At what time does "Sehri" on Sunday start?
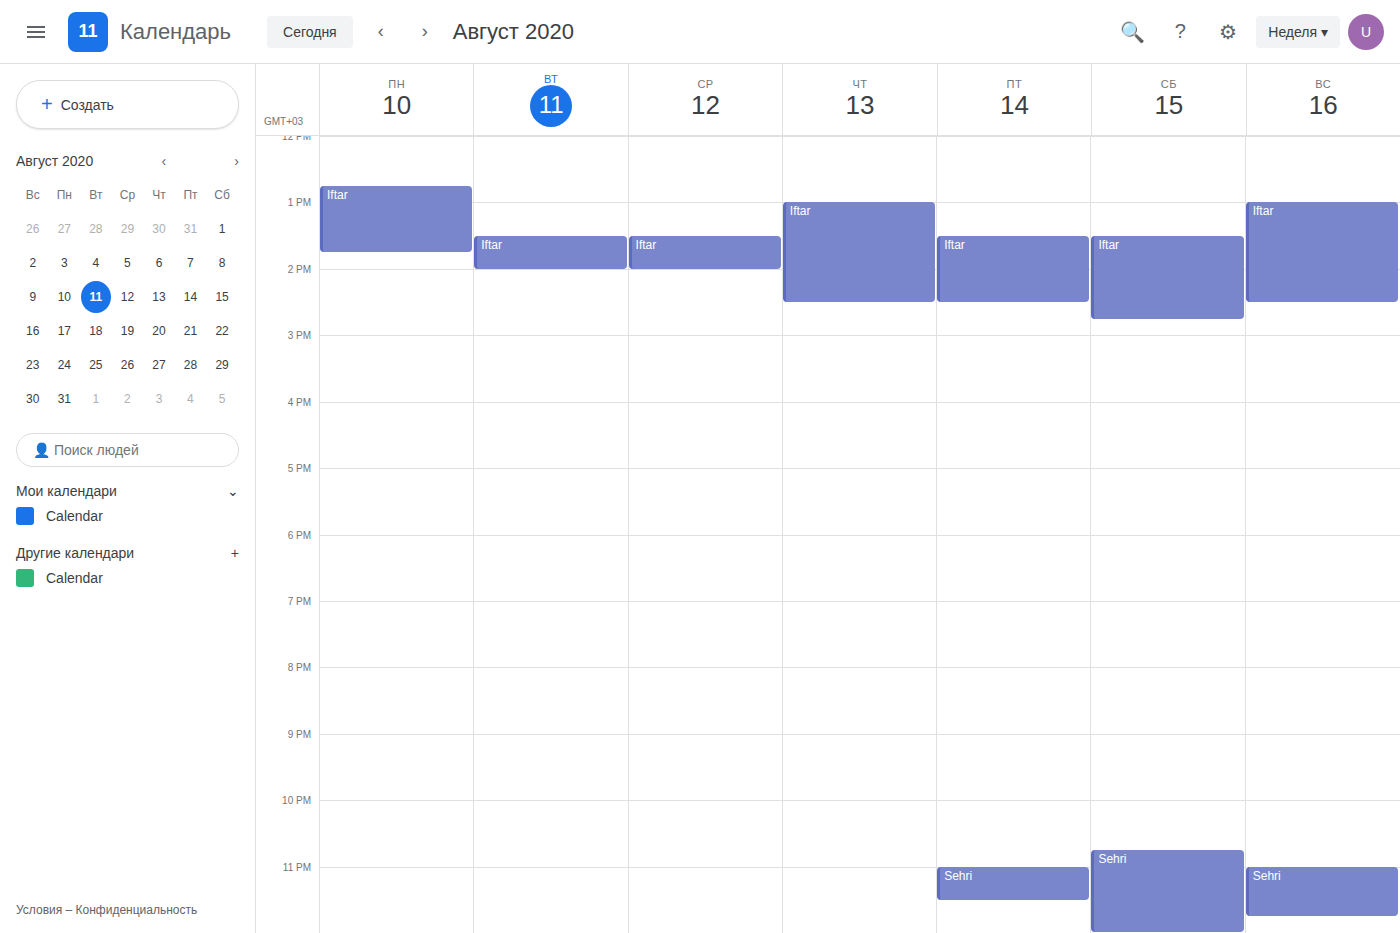
11:00 PM